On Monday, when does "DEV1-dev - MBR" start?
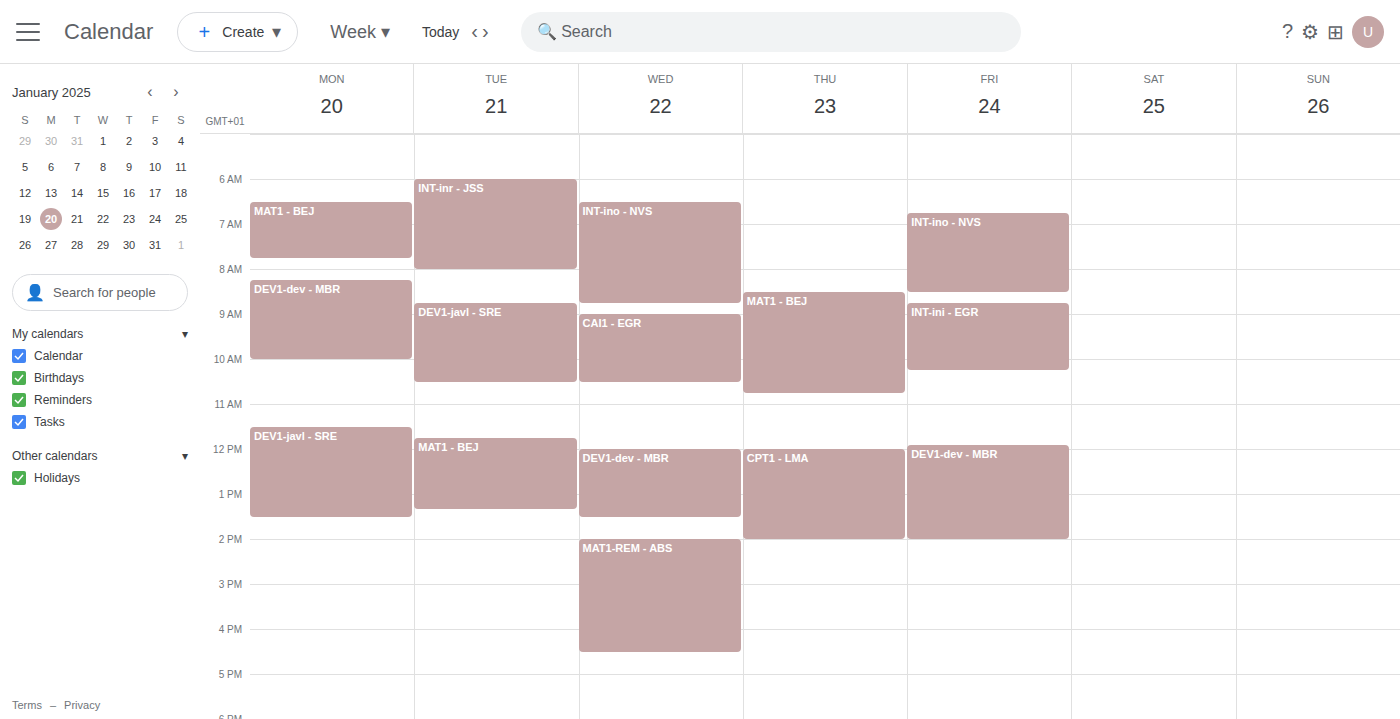
8:15 AM